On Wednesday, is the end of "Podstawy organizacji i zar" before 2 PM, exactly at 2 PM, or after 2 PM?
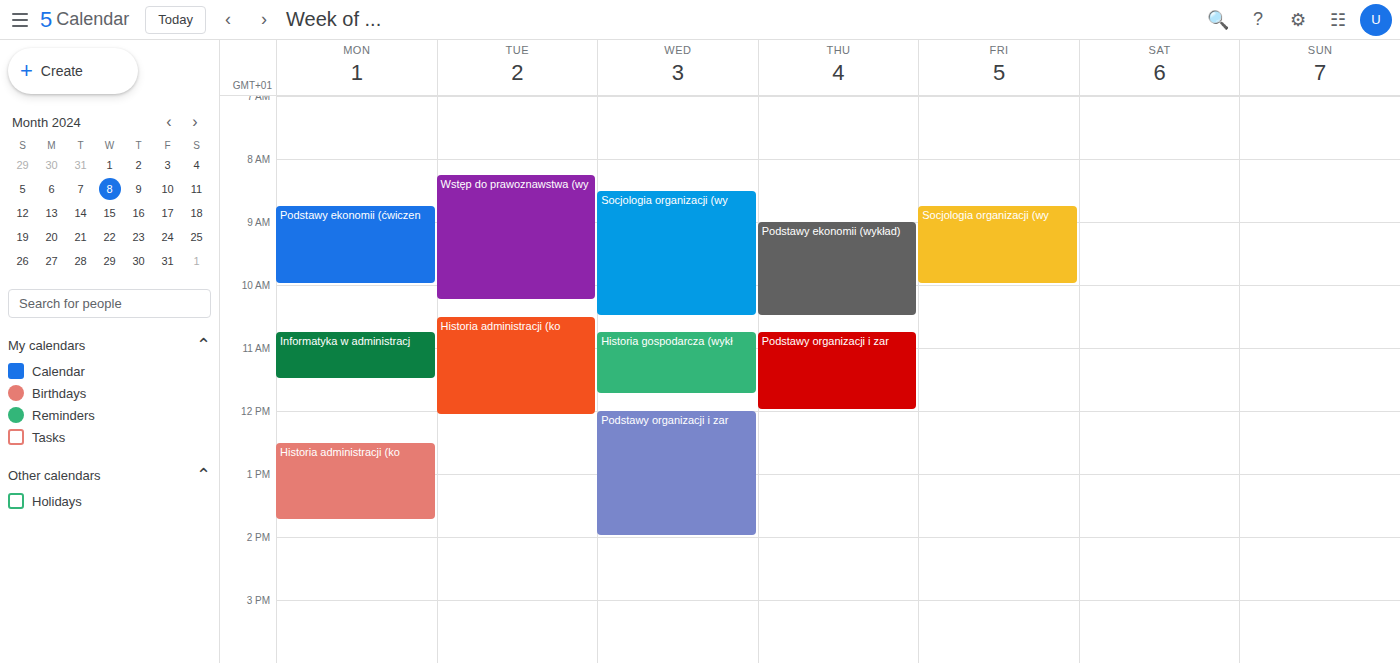
2:00 PM -- exactly at 2 PM, on the 2 PM line.